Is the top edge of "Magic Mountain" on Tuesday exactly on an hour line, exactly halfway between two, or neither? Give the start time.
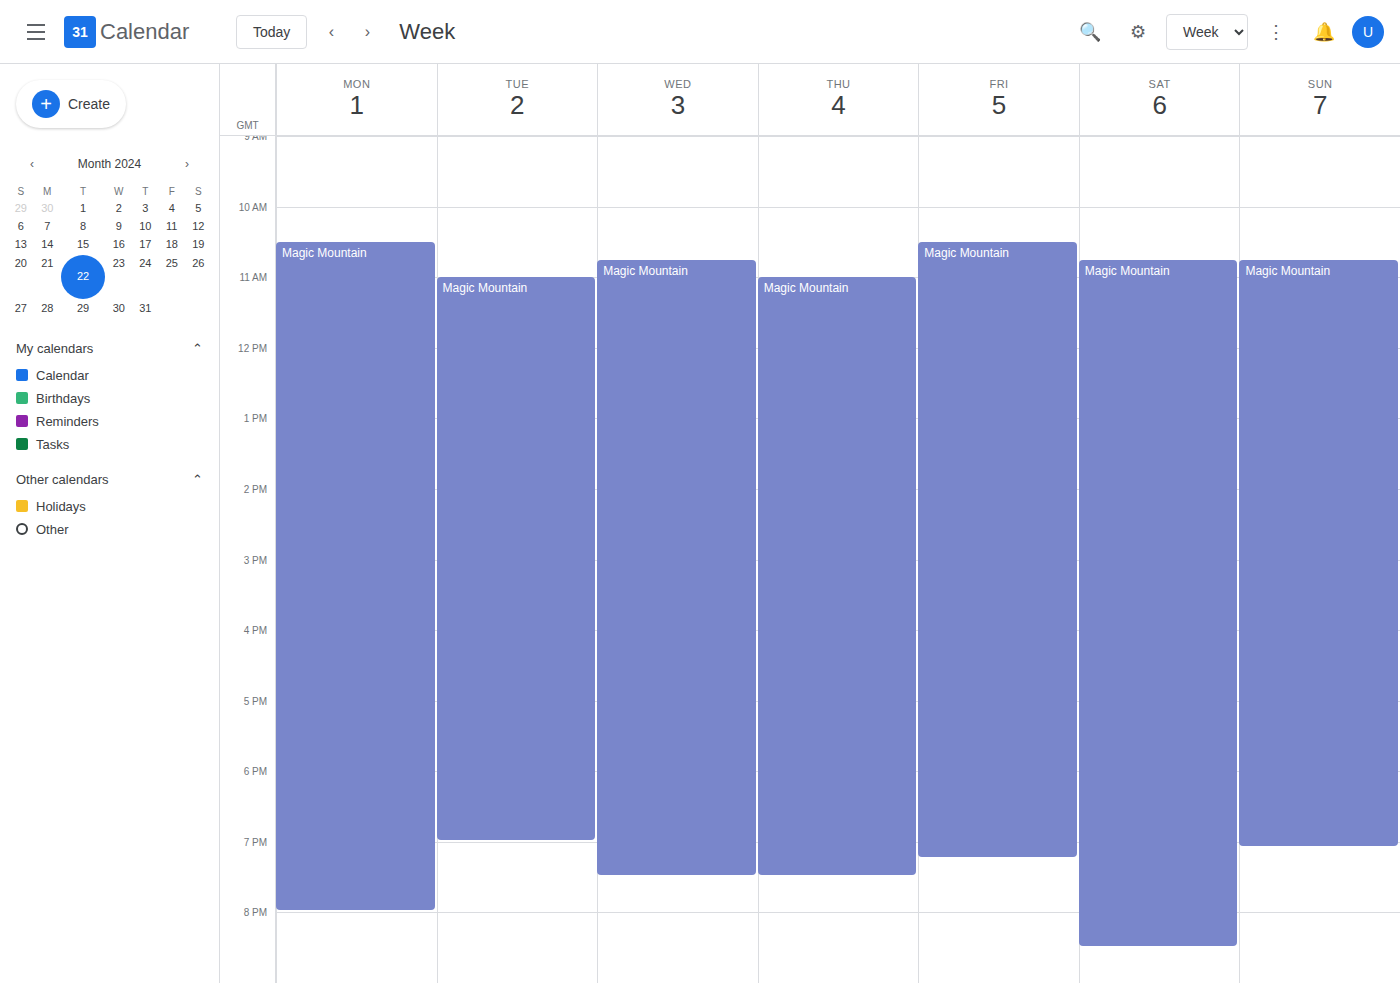
11:00 AM -- exactly on the 11 AM line.